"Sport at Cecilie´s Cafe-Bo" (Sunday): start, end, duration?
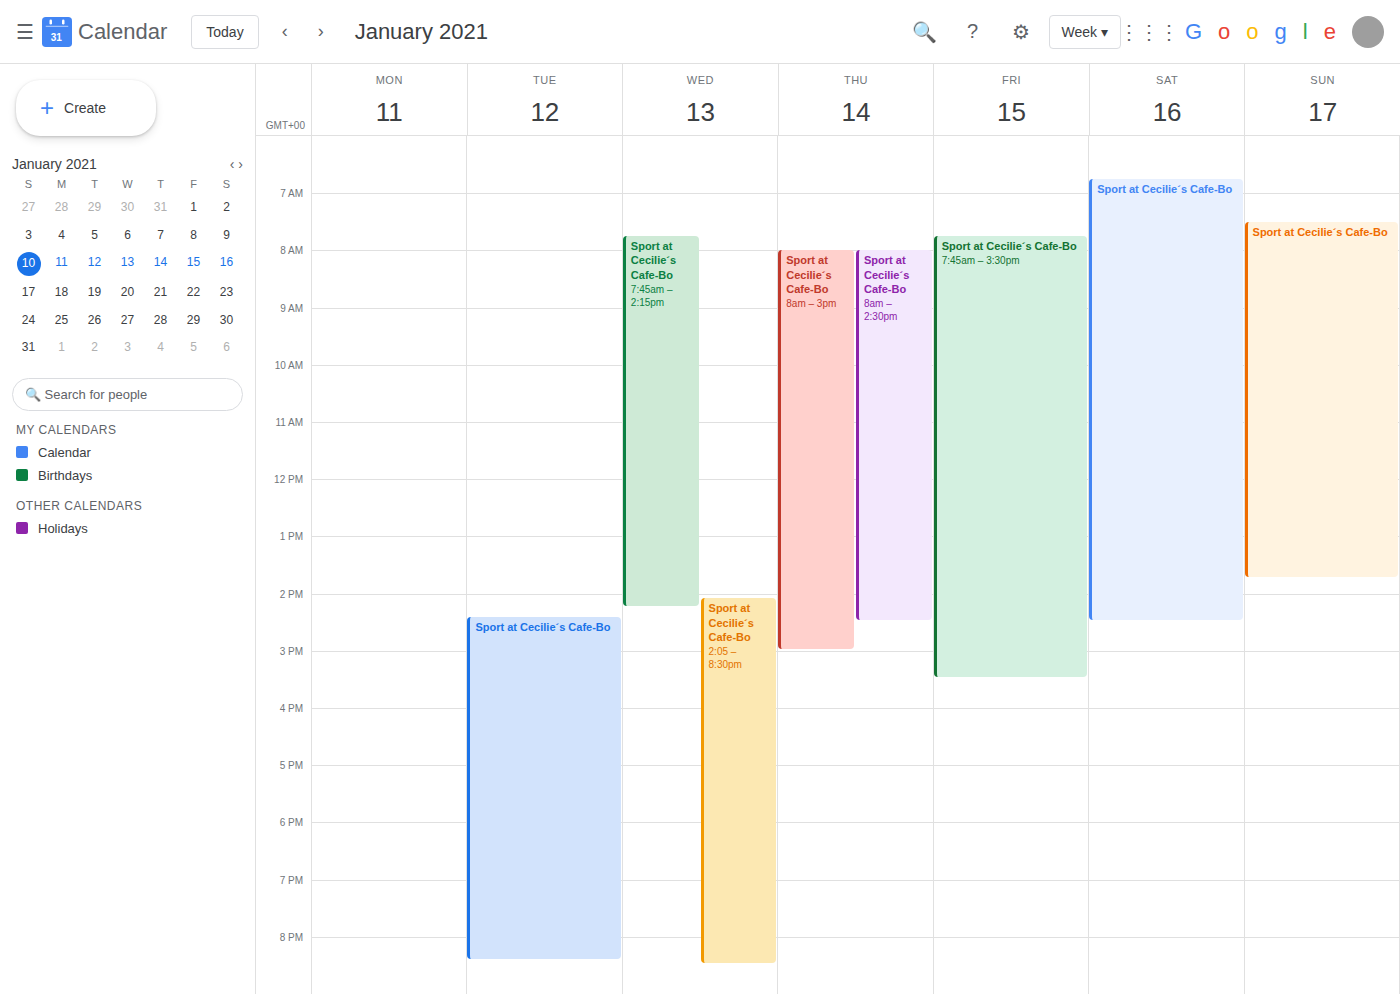
7:30 AM to 1:45 PM, 6 hours 15 minutes